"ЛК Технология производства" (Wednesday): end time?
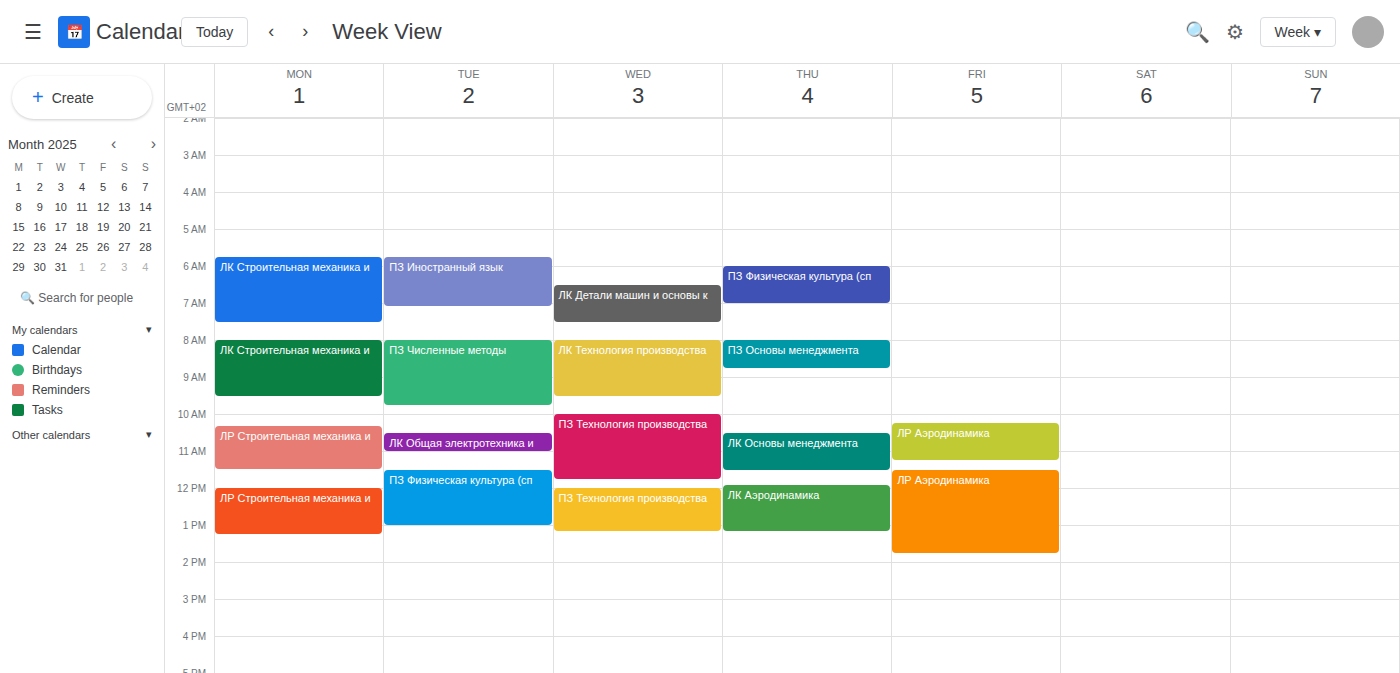
9:30 AM